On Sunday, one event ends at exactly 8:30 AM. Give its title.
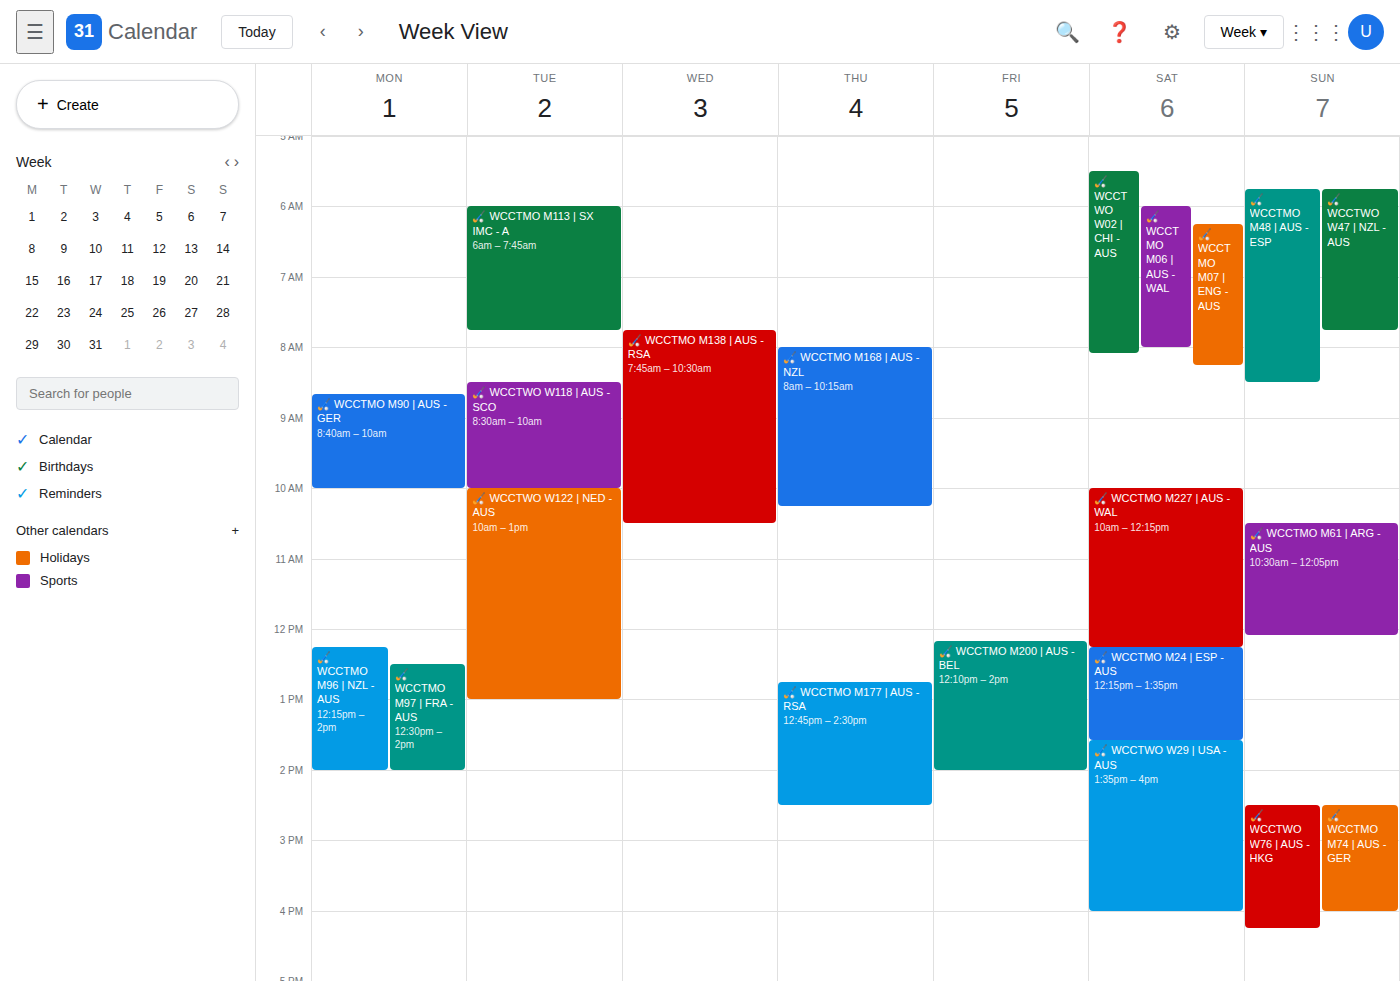
"🏑 WCCTMO M48 | AUS - ESP"